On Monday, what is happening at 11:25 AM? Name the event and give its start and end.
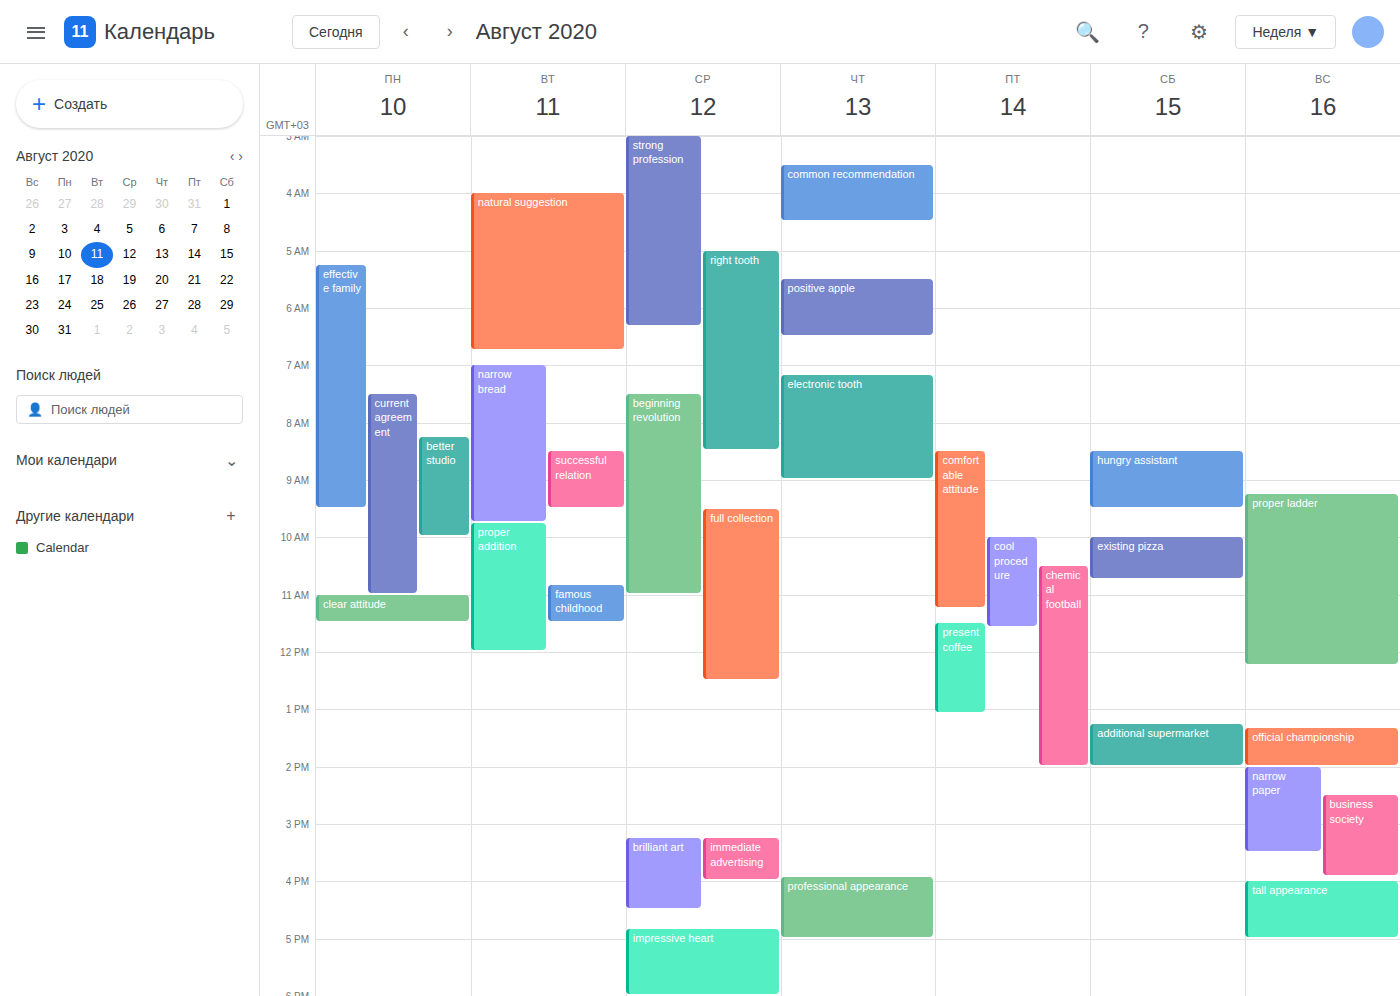
"clear attitude", 11:00 AM to 11:30 AM